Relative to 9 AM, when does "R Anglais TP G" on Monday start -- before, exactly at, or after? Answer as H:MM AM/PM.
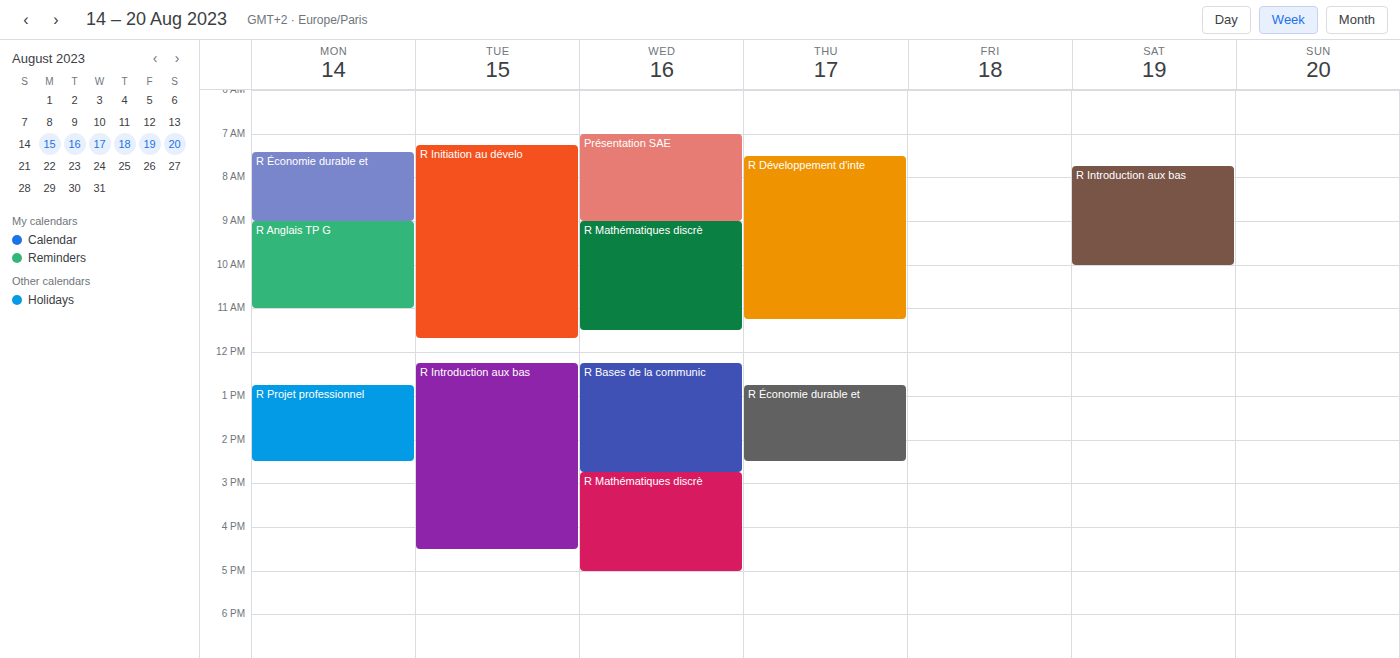
9:00 AM -- exactly at 9 AM, on the 9 AM line.